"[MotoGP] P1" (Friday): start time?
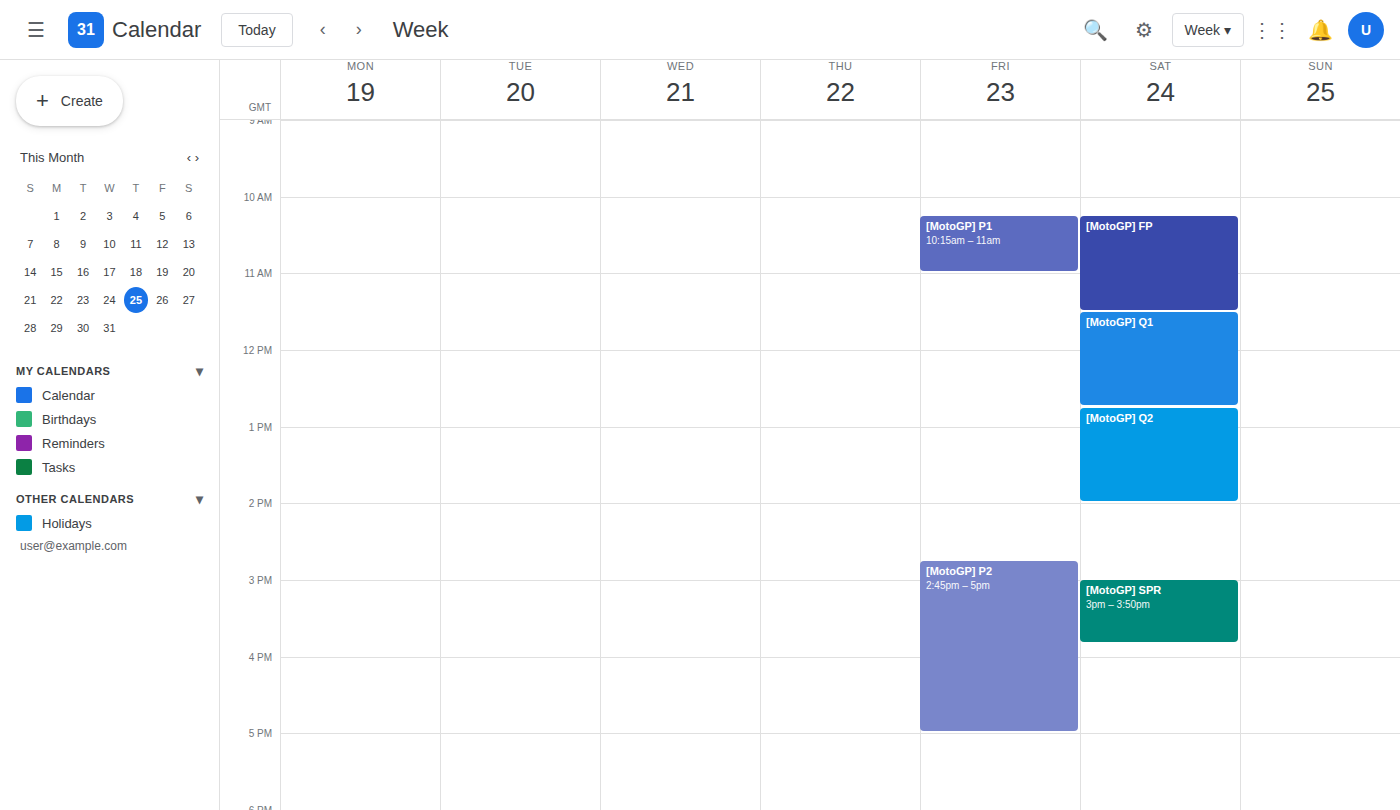
10:15 AM